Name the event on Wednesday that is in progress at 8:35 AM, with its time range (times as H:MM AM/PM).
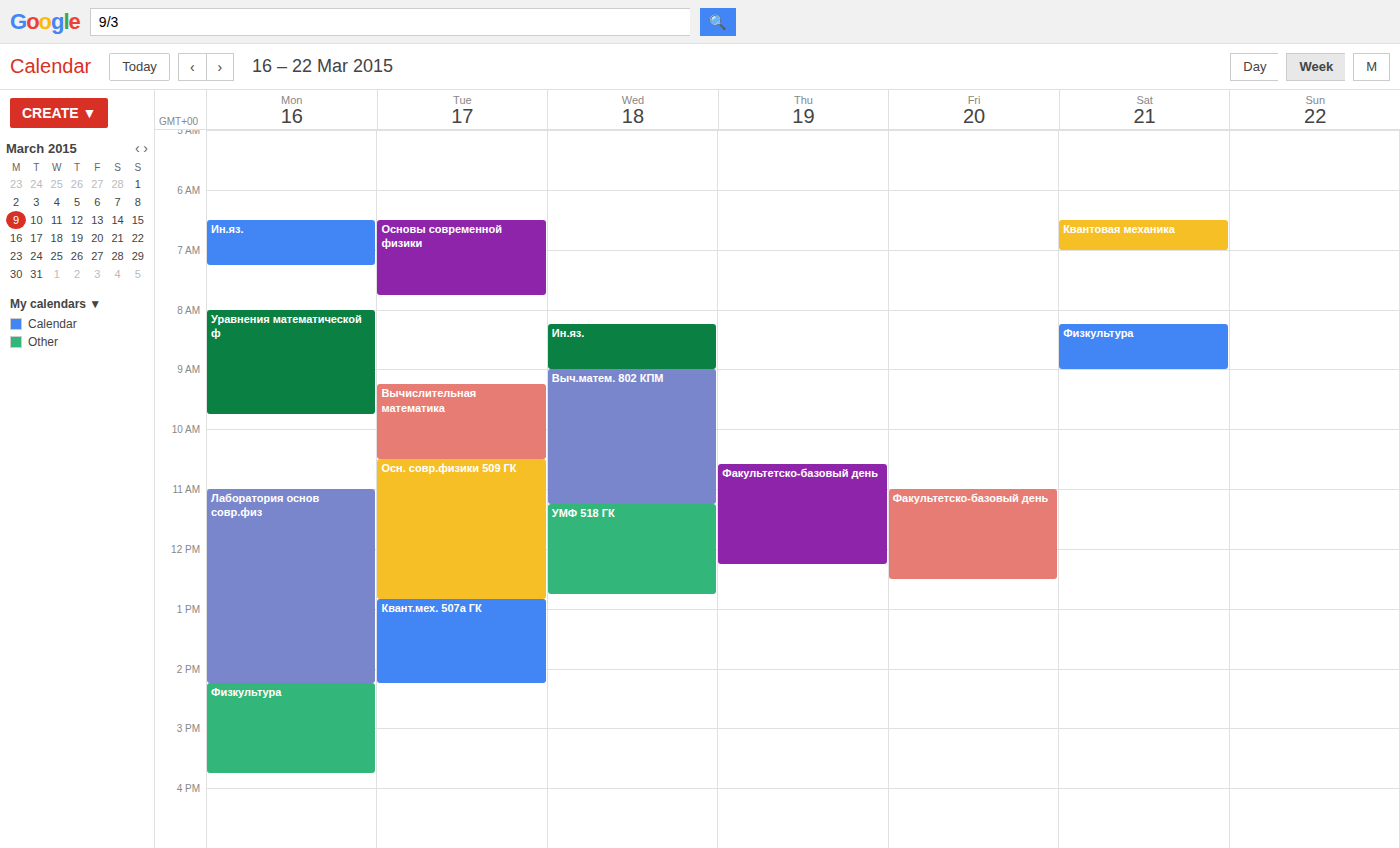
"Ин.яз.", 8:15 AM to 9:00 AM